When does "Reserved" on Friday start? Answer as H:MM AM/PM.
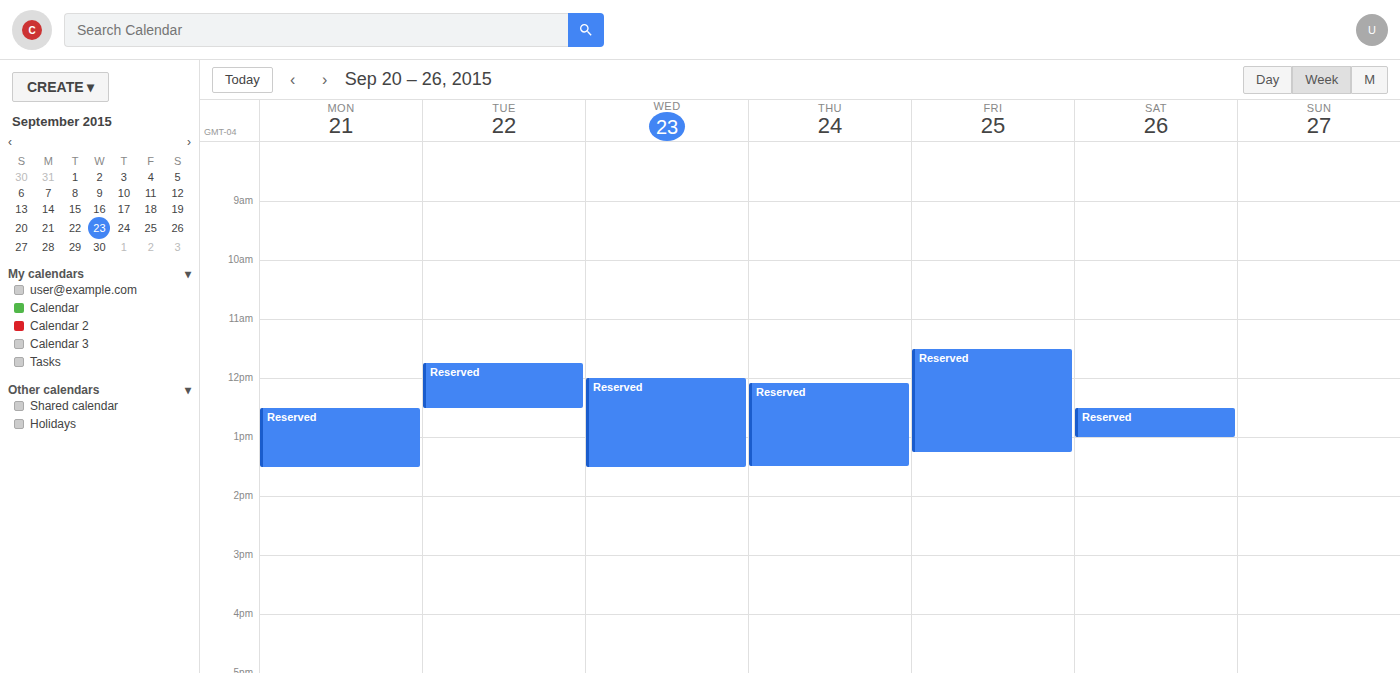
11:30 AM